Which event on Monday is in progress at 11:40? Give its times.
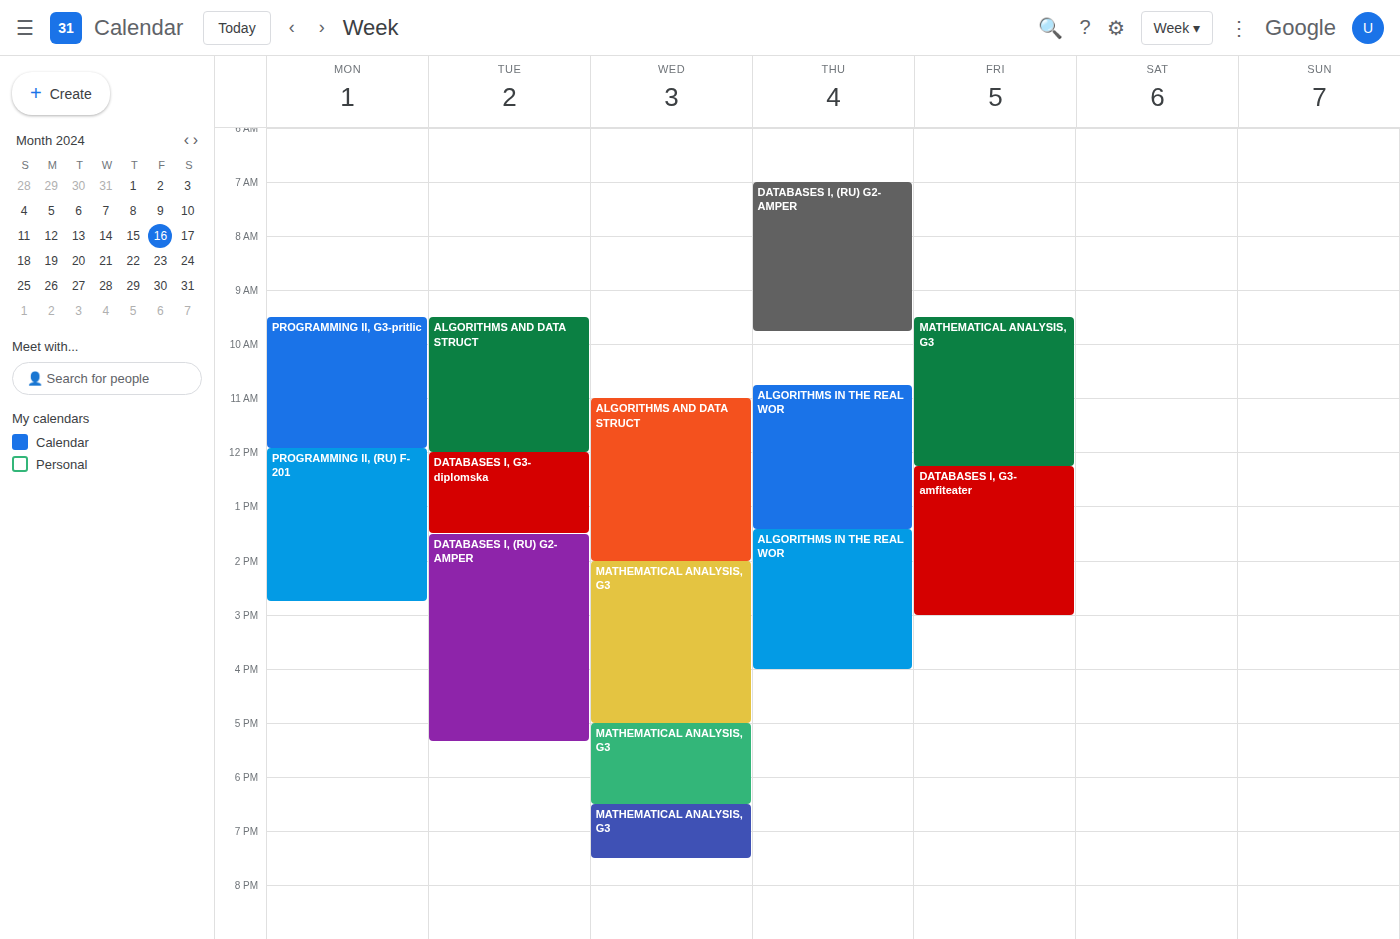
"PROGRAMMING II, G3-pritlic", 09:30 to 11:55